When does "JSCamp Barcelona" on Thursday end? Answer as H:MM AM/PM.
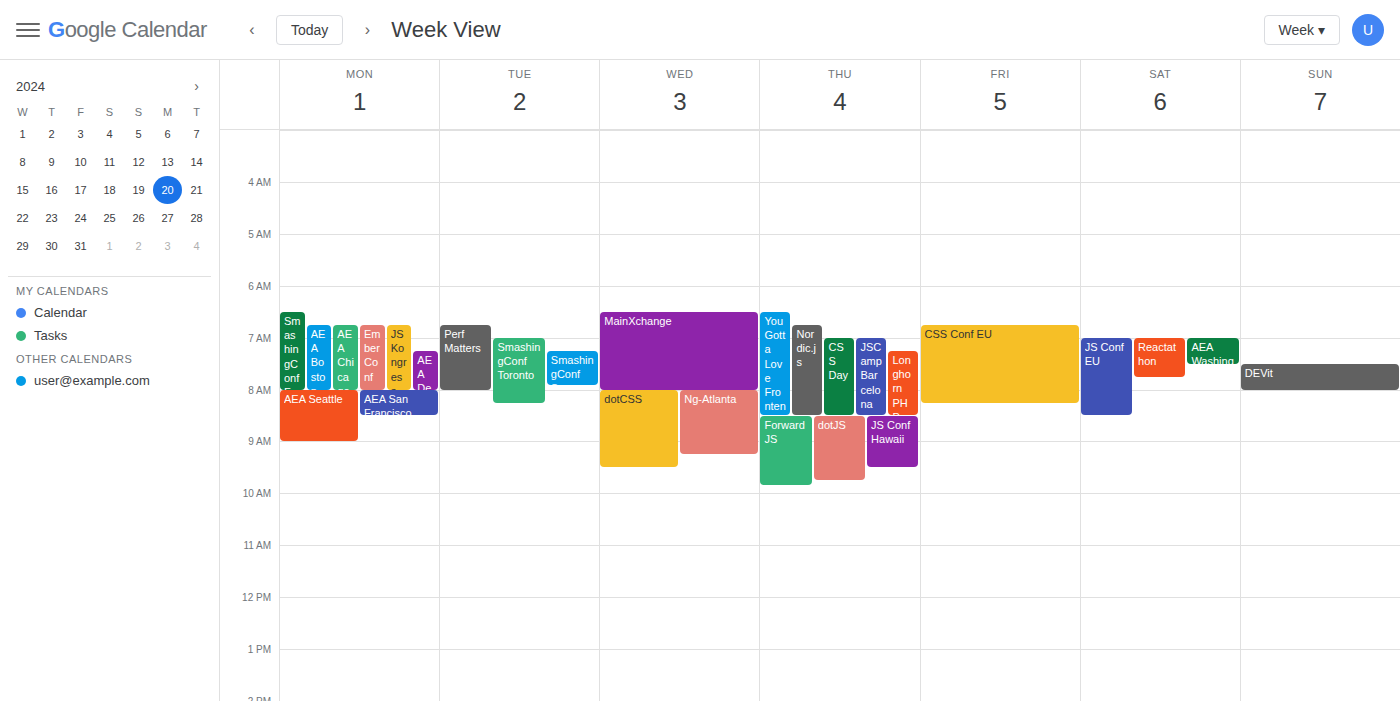
8:30 AM